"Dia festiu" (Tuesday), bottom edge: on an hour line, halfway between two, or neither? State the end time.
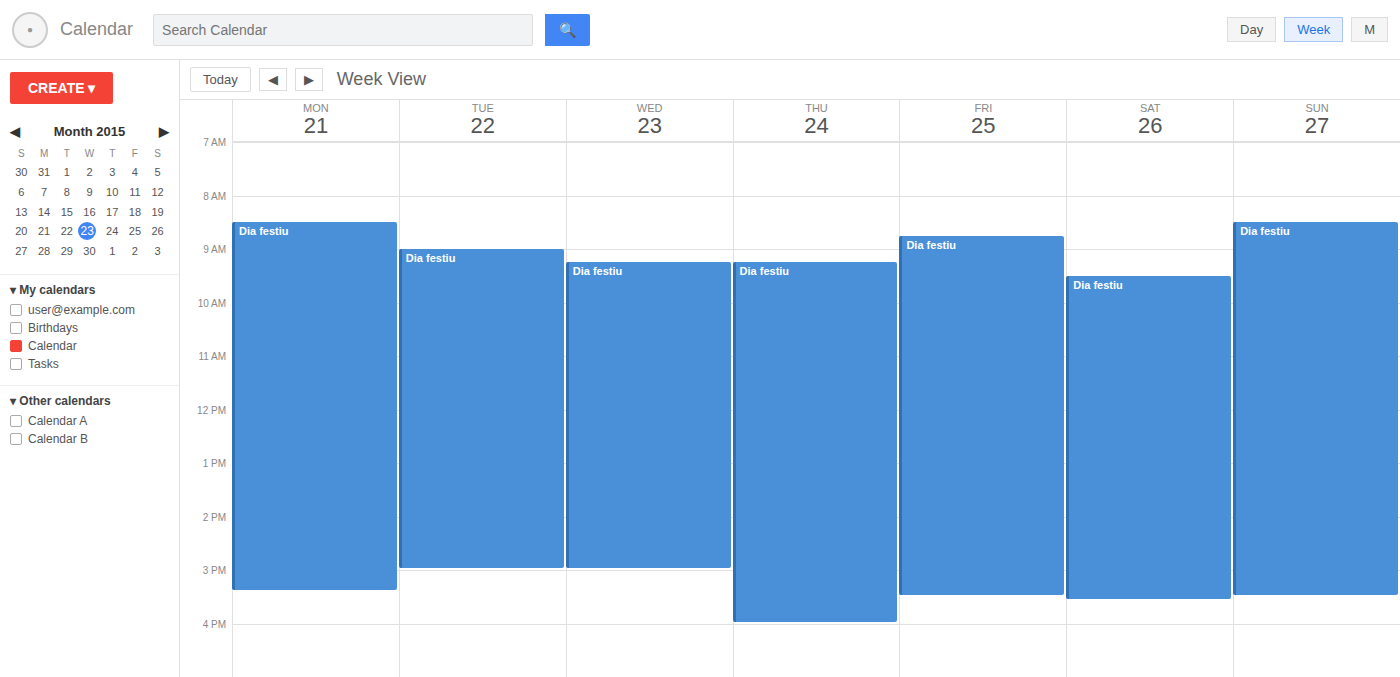
3:00 PM -- exactly on the 3 PM line.